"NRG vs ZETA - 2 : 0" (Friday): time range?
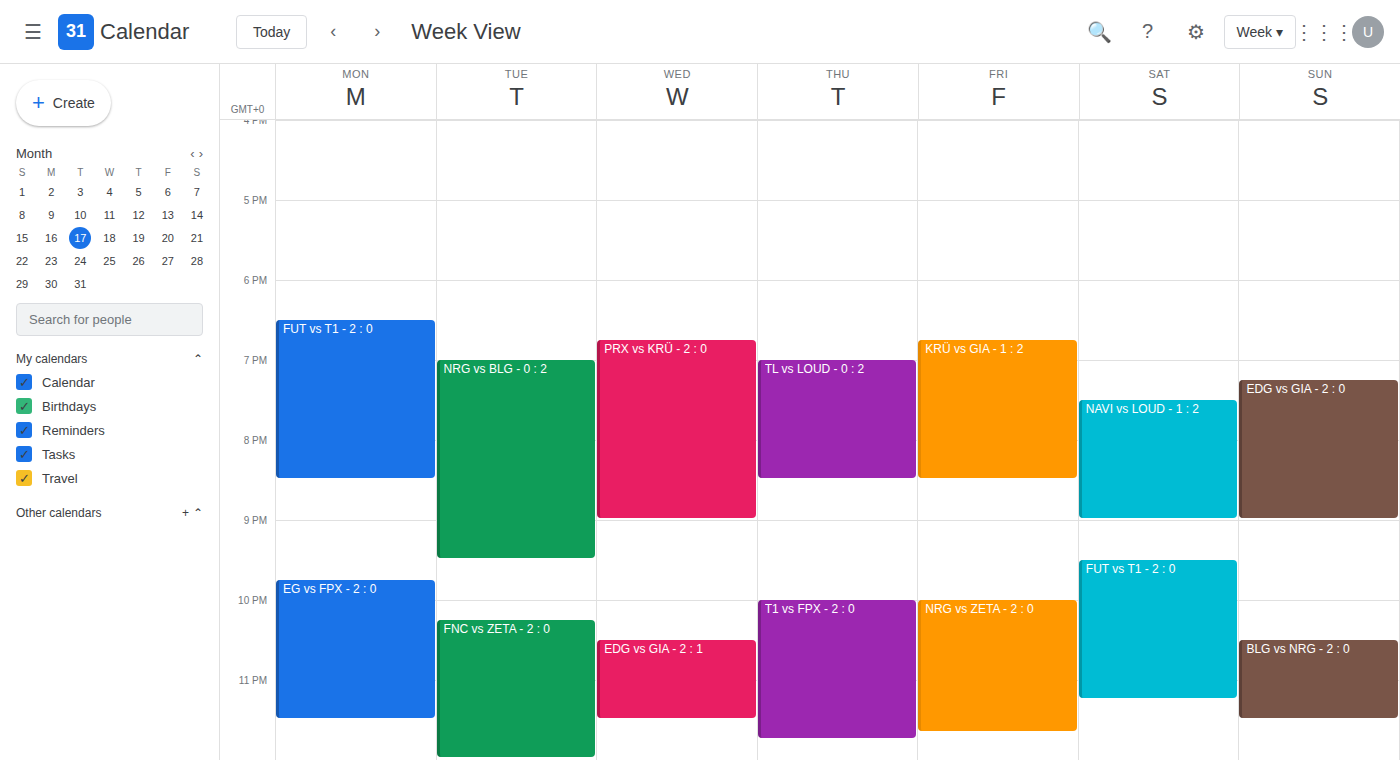
10:00 PM to 11:40 PM